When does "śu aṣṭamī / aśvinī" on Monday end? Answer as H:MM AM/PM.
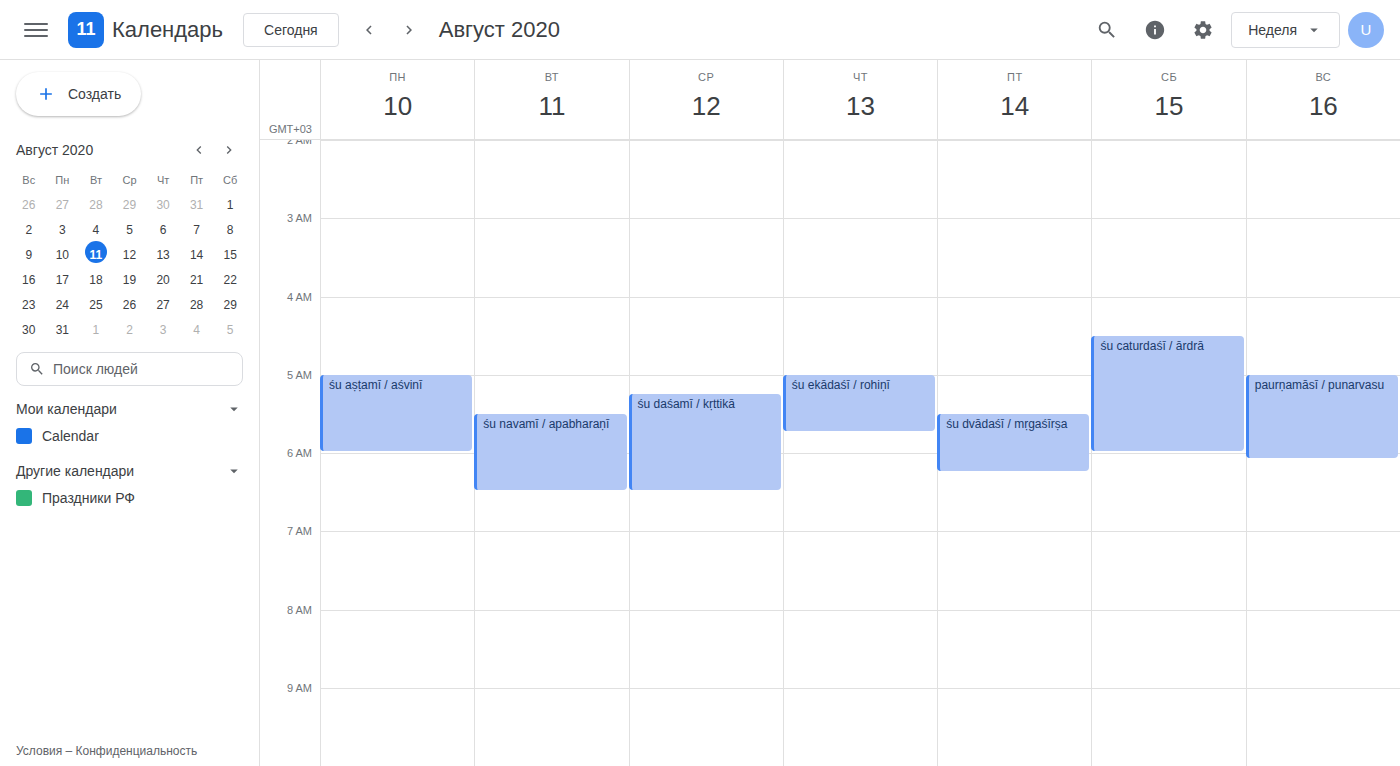
6:00 AM